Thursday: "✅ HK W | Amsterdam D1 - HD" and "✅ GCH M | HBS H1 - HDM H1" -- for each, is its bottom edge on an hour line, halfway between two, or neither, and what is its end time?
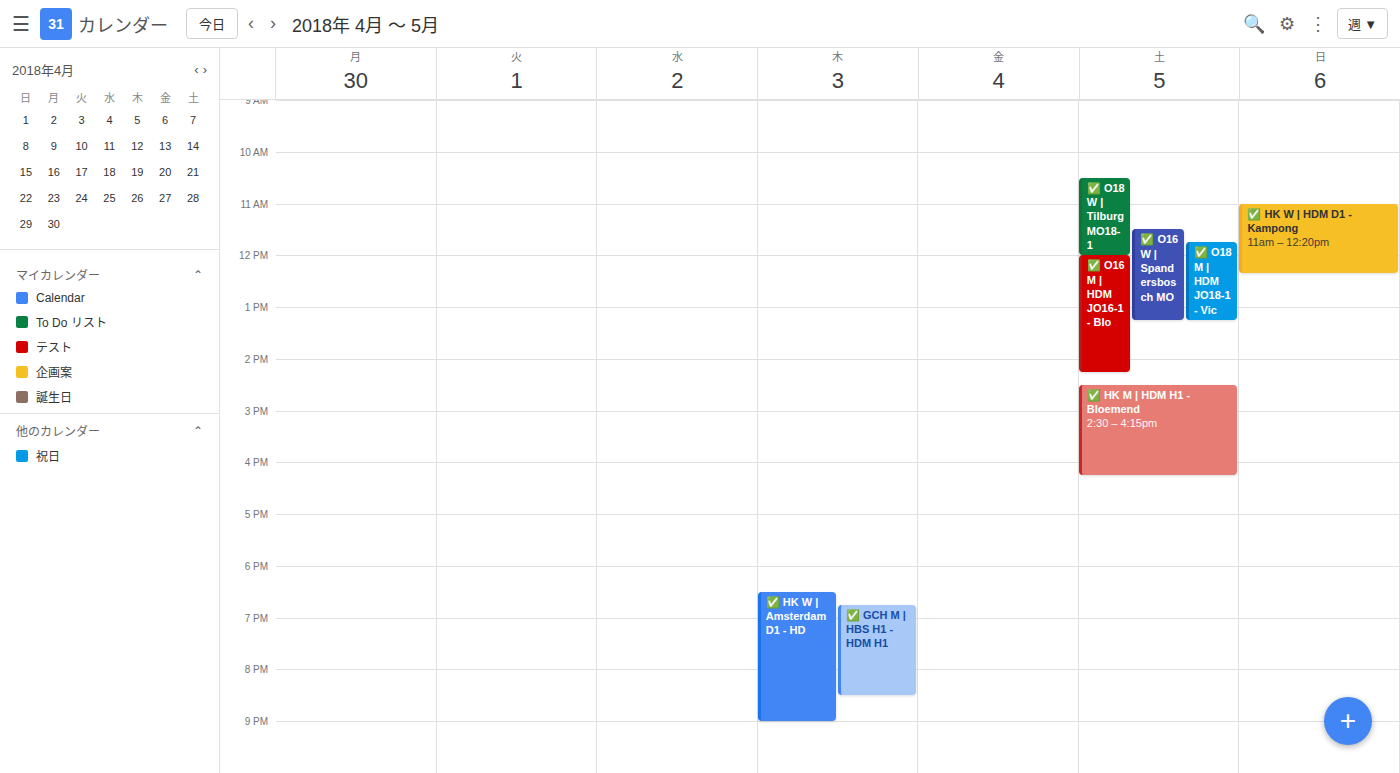
"✅ HK W | Amsterdam D1 - HD": 9:00 PM, exactly on the 9 PM line. "✅ GCH M | HBS H1 - HDM H1": 8:30 PM, halfway between the 8 PM and 9 PM lines.